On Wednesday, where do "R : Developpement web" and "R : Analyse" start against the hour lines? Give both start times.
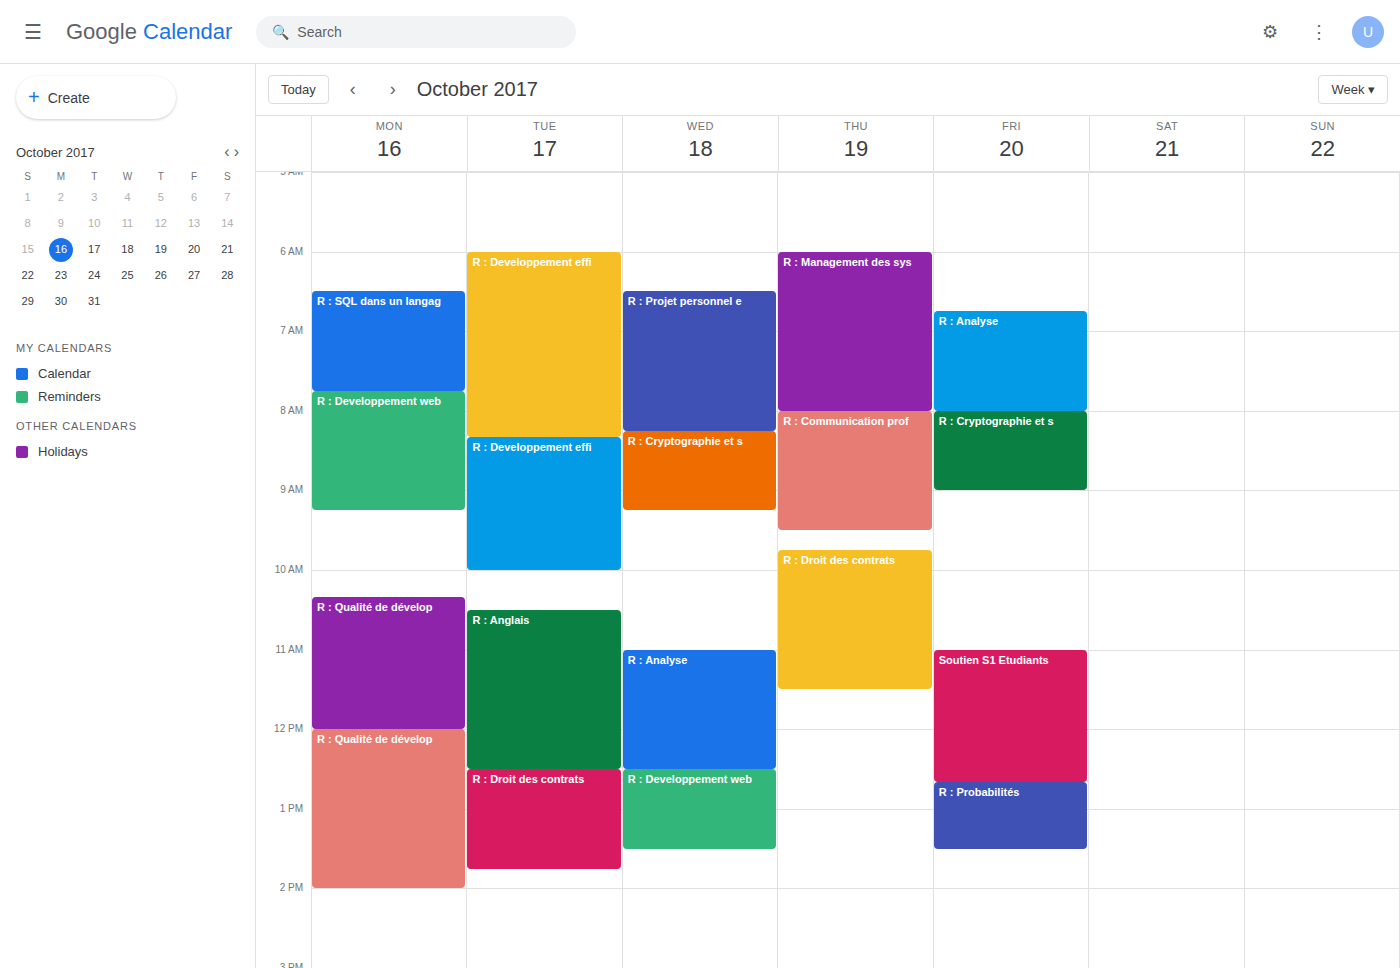
"R : Developpement web": 12:30 PM, halfway between the 12 PM and 1 PM lines. "R : Analyse": 11:00 AM, exactly on the 11 AM line.